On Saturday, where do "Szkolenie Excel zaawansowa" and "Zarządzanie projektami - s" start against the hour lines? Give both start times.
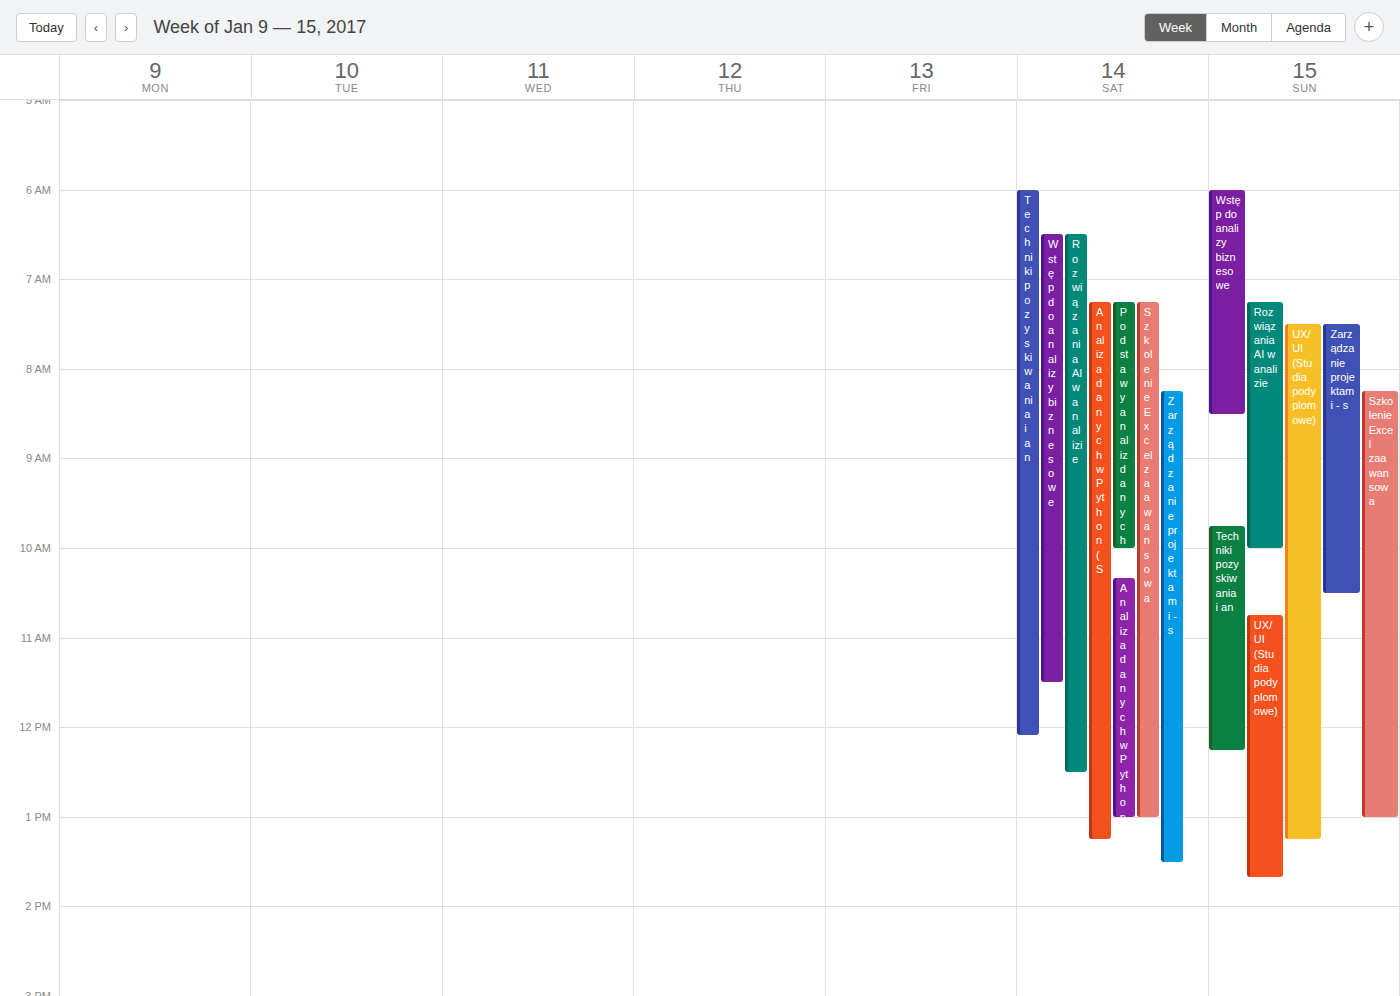
"Szkolenie Excel zaawansowa": 7:15 AM, neither: a quarter of the way from the 7 AM line to the 8 AM line. "Zarządzanie projektami - s": 8:15 AM, neither: a quarter of the way from the 8 AM line to the 9 AM line.